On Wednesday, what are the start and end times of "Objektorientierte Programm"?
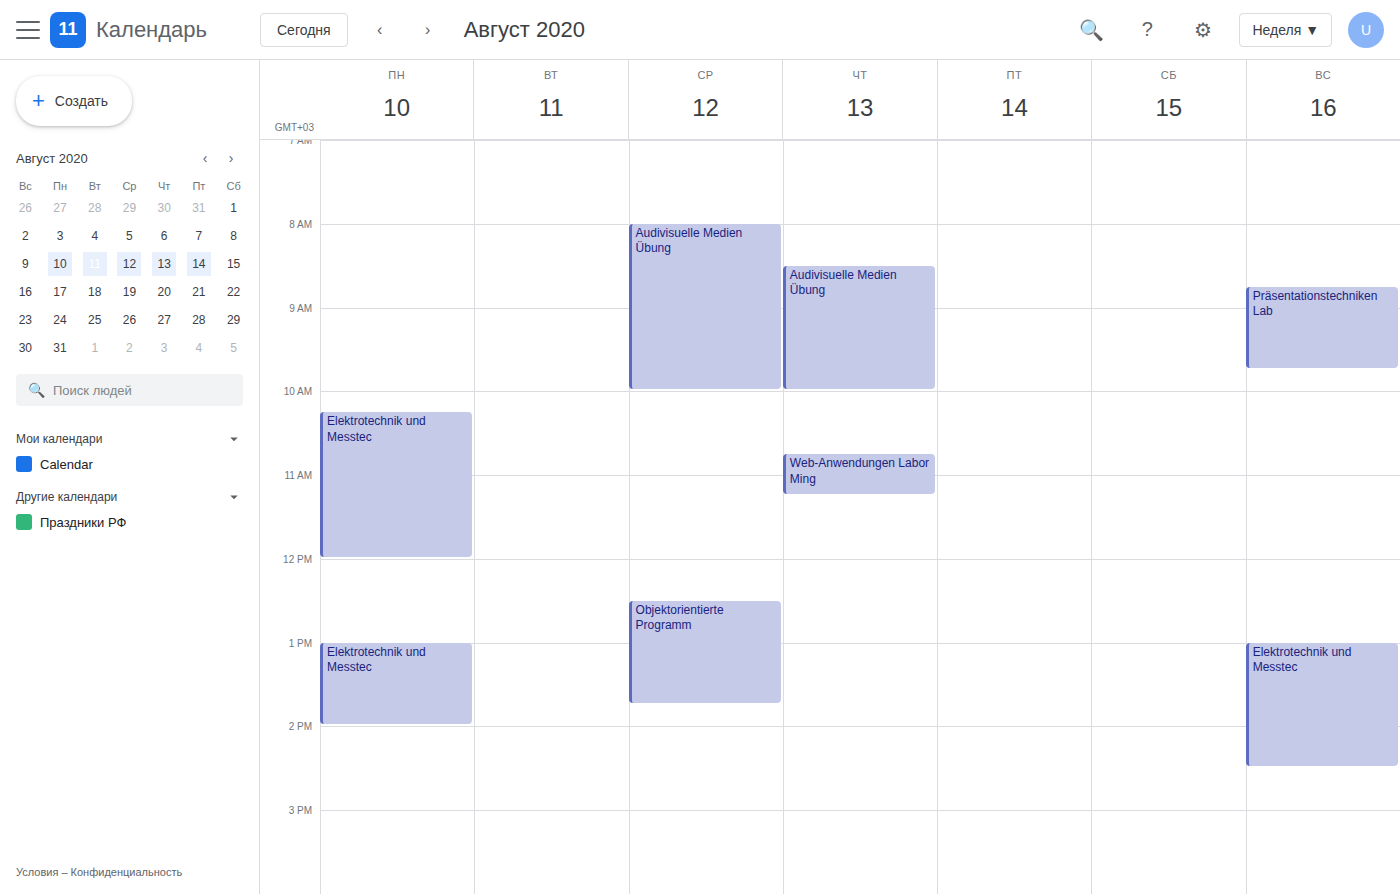
12:30 PM to 1:45 PM